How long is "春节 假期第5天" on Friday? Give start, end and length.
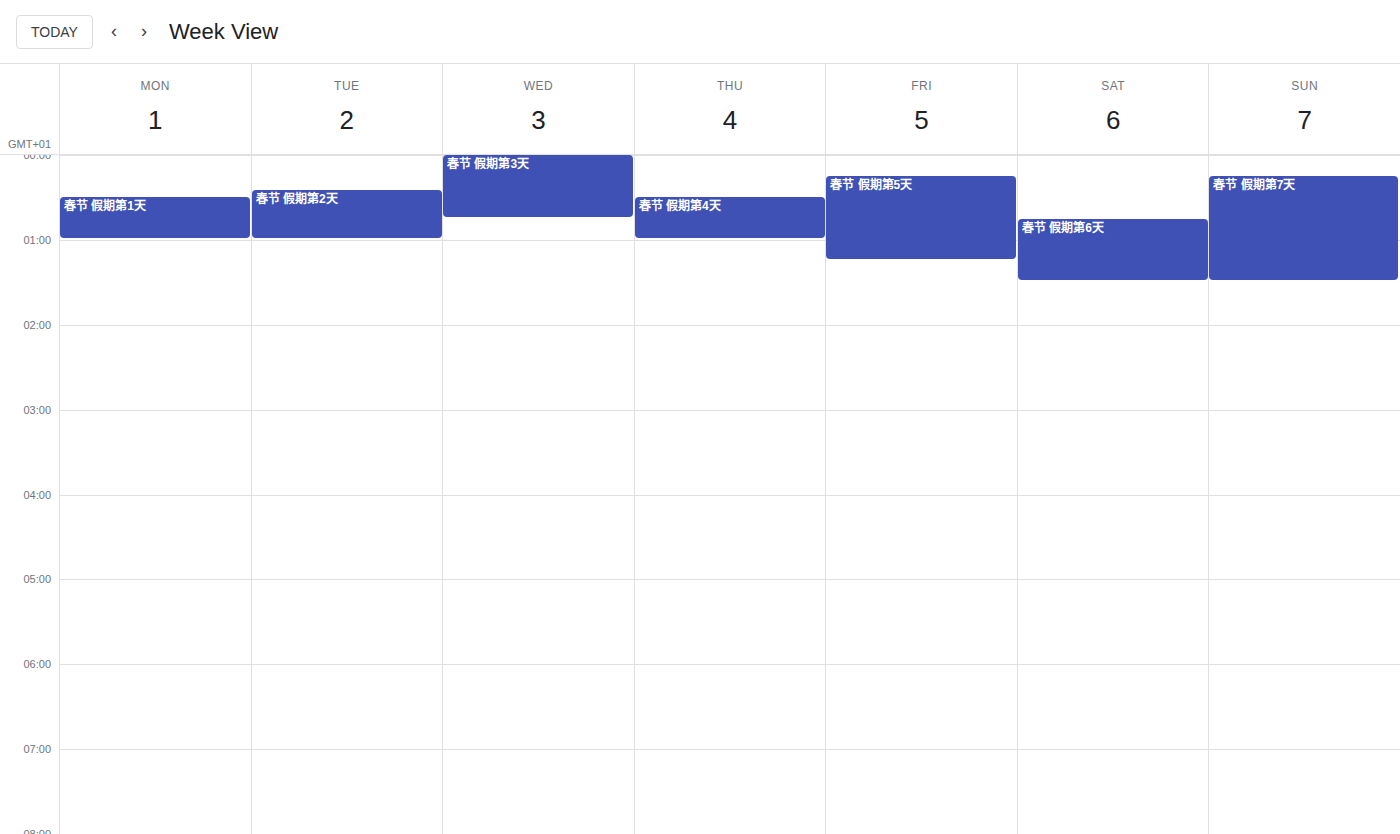
00:15 to 01:15, 1 hour